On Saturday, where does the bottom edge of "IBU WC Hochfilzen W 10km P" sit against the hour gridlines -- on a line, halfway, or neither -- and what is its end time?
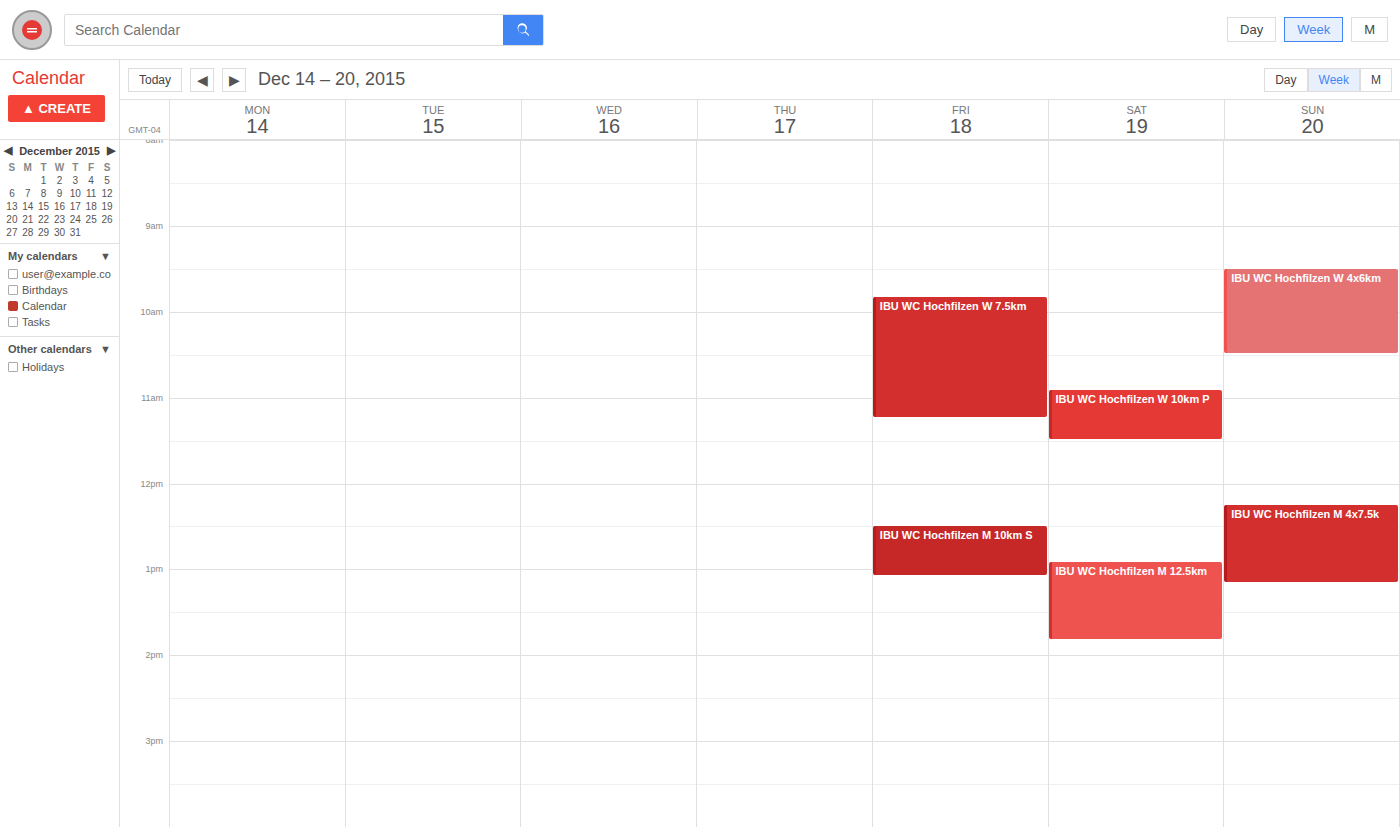
11:30 AM -- halfway between the 11 AM and 12 PM lines.